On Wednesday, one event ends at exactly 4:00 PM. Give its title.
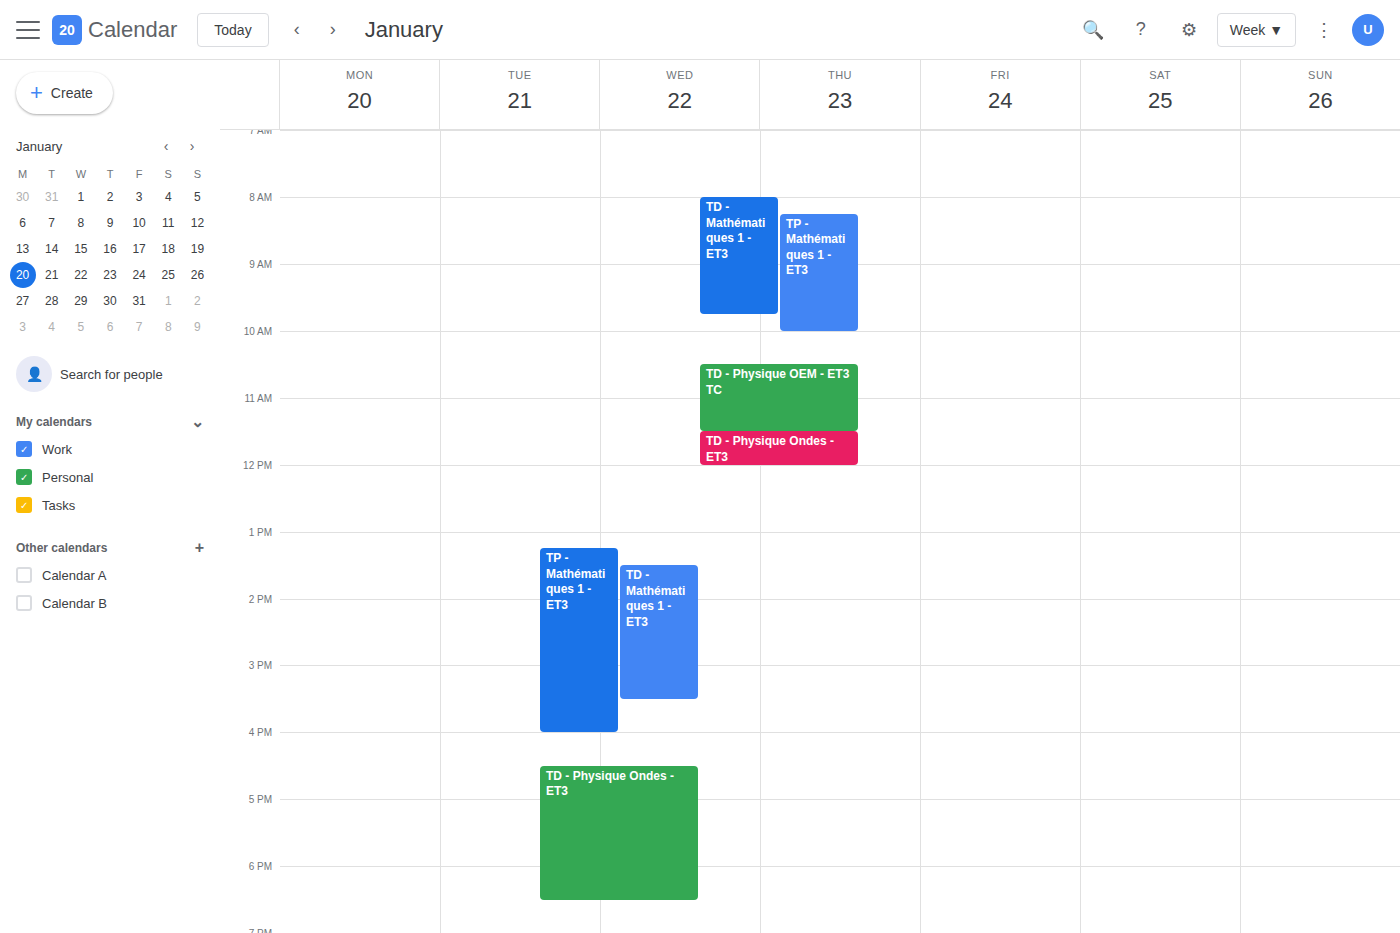
"TP - Mathématiques 1 - ET3"